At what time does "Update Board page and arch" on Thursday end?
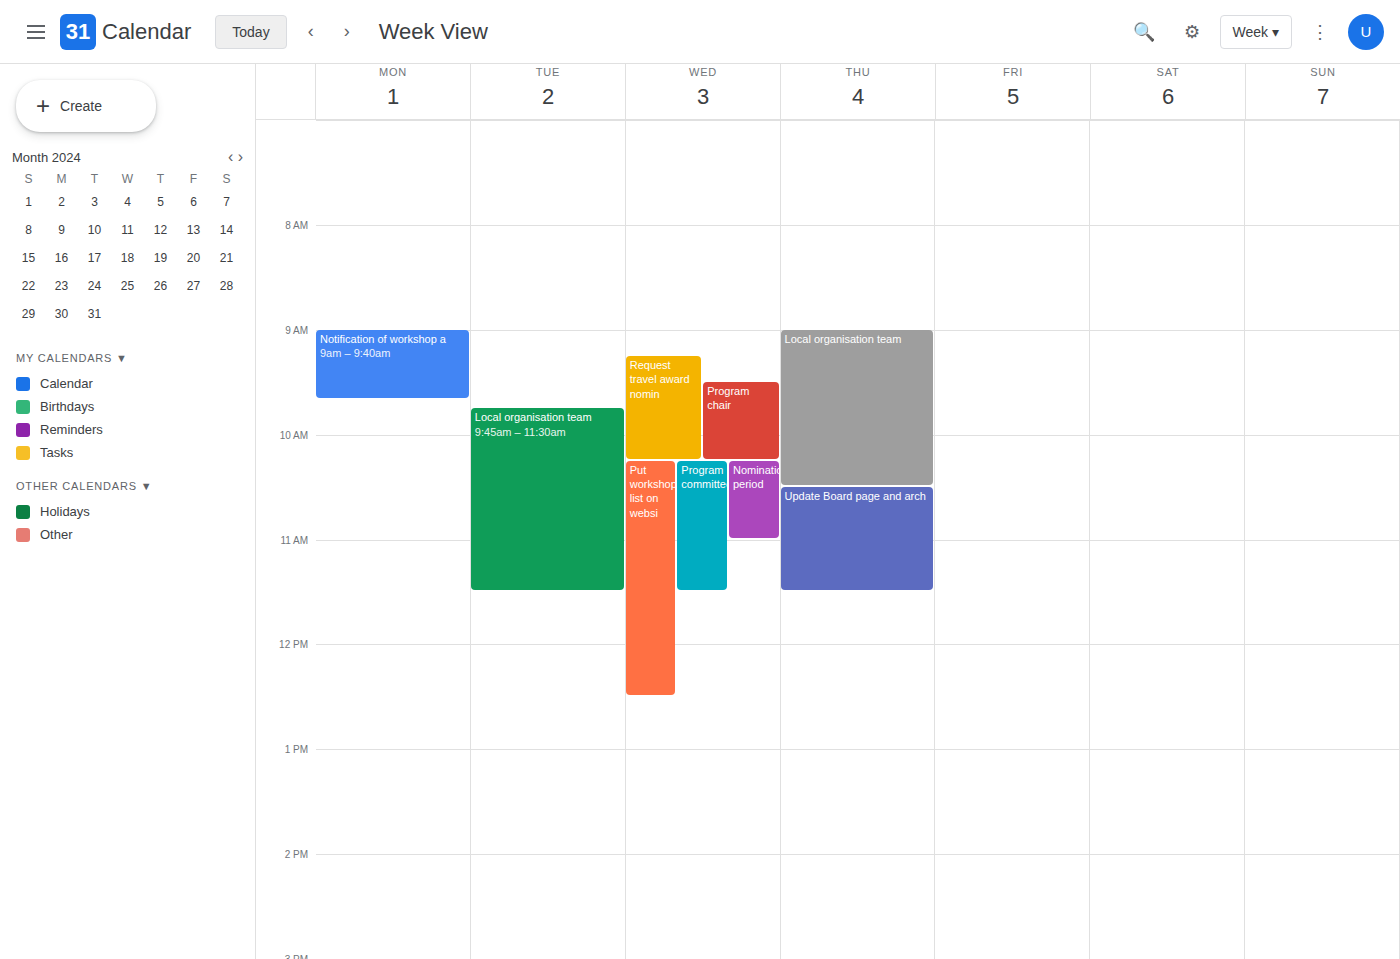
11:30 AM